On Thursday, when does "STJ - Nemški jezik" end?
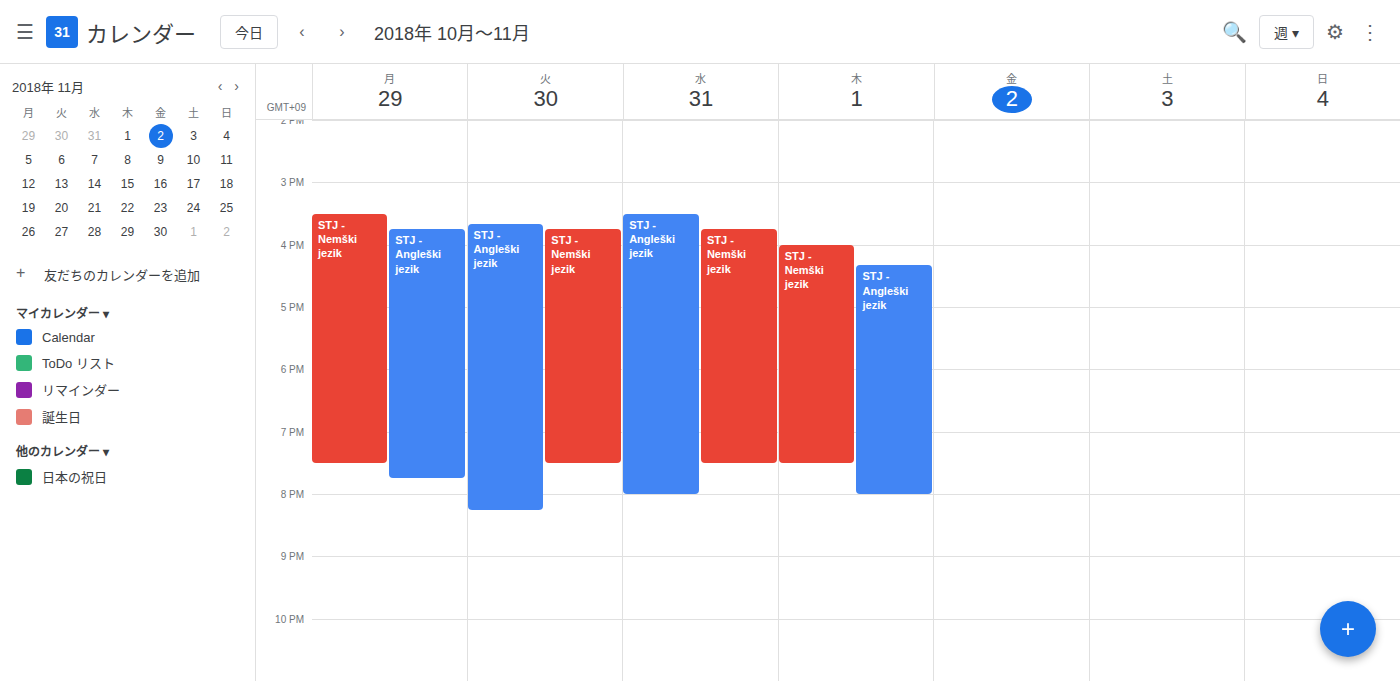
7:30 PM